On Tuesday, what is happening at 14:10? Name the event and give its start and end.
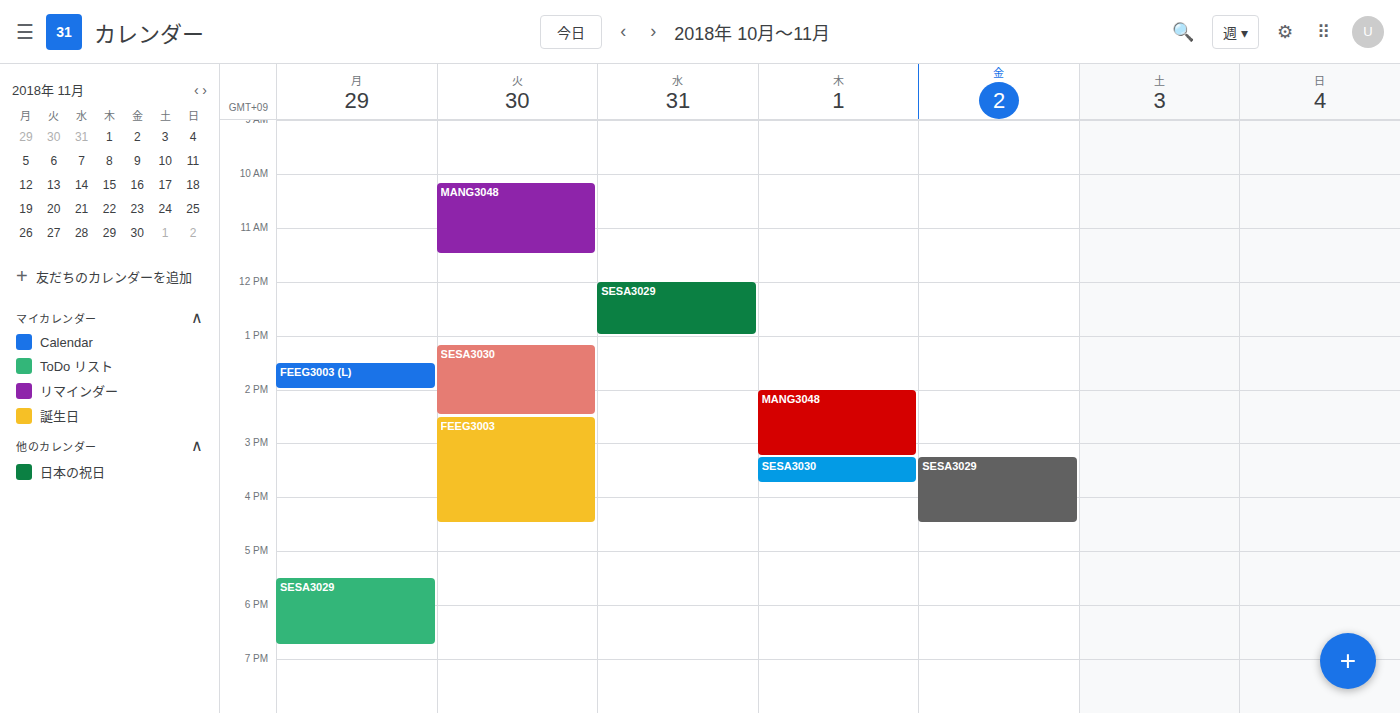
"SESA3030", 13:10 to 14:30